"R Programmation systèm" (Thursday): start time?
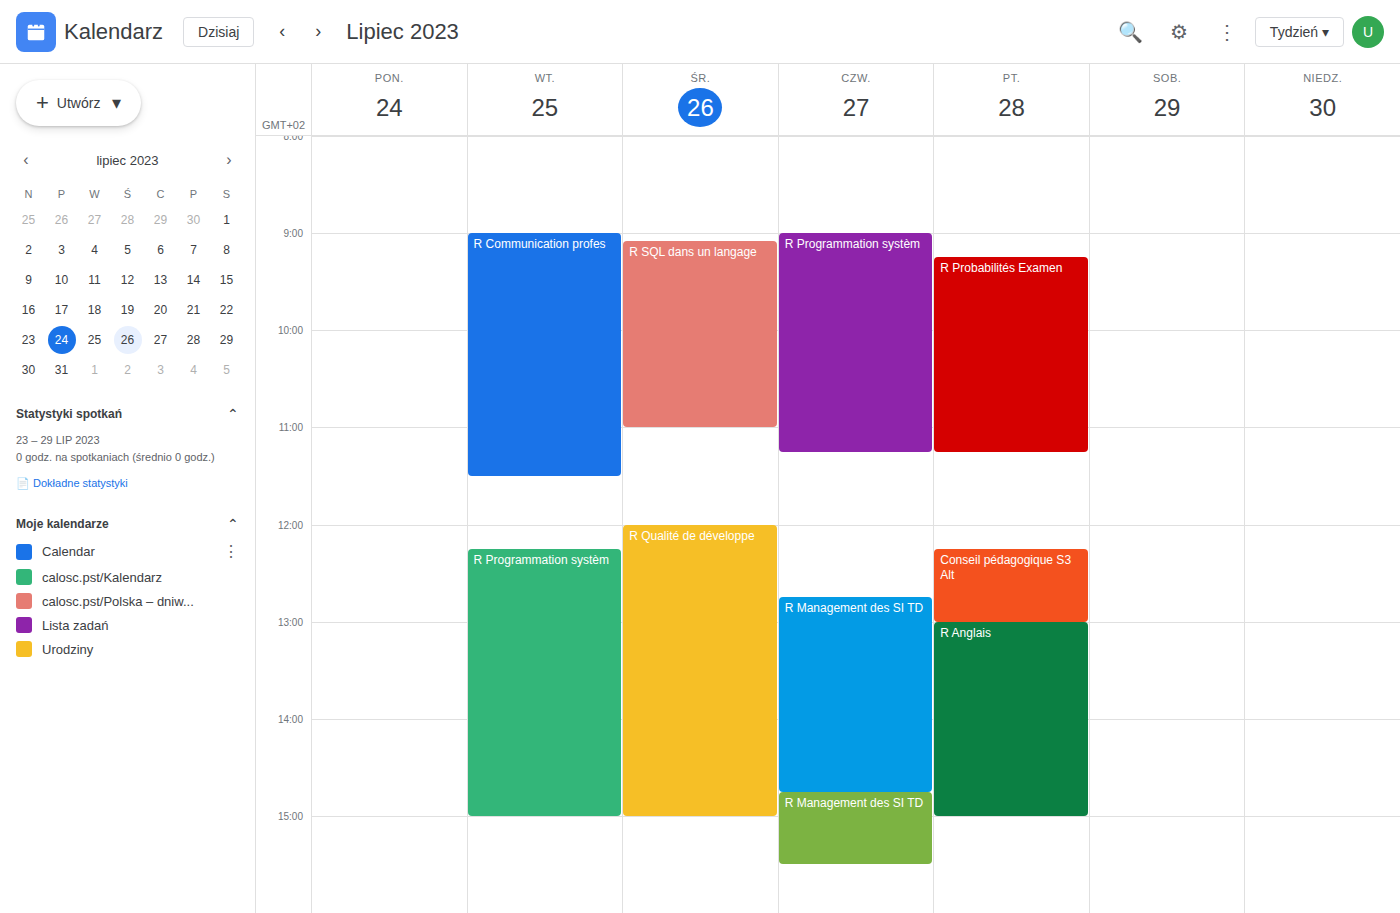
09:00